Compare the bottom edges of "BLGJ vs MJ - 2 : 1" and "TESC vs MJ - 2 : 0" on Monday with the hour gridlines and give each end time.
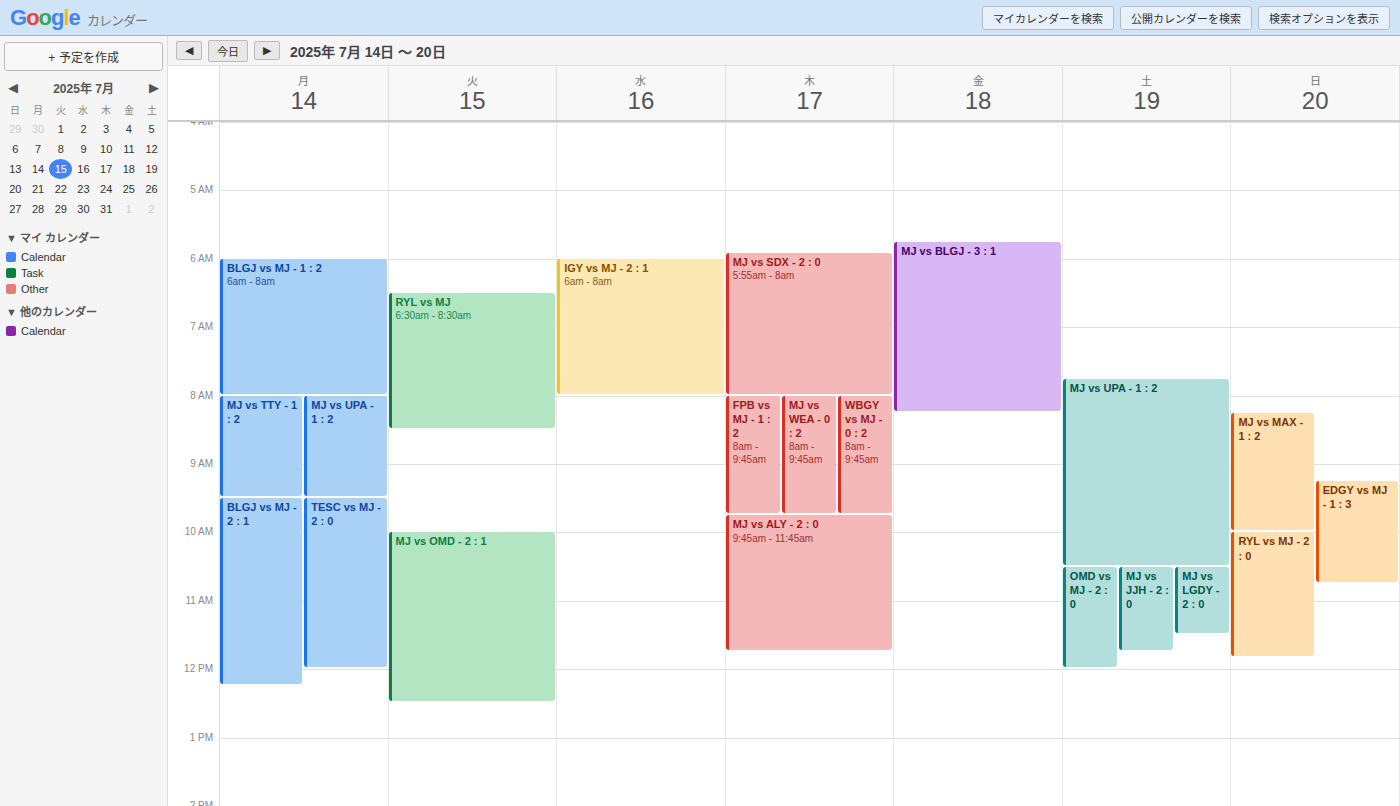
"BLGJ vs MJ - 2 : 1": 12:15 PM, neither: a quarter of the way from the 12 PM line to the 1 PM line. "TESC vs MJ - 2 : 0": 12:00 PM, exactly on the 12 PM line.